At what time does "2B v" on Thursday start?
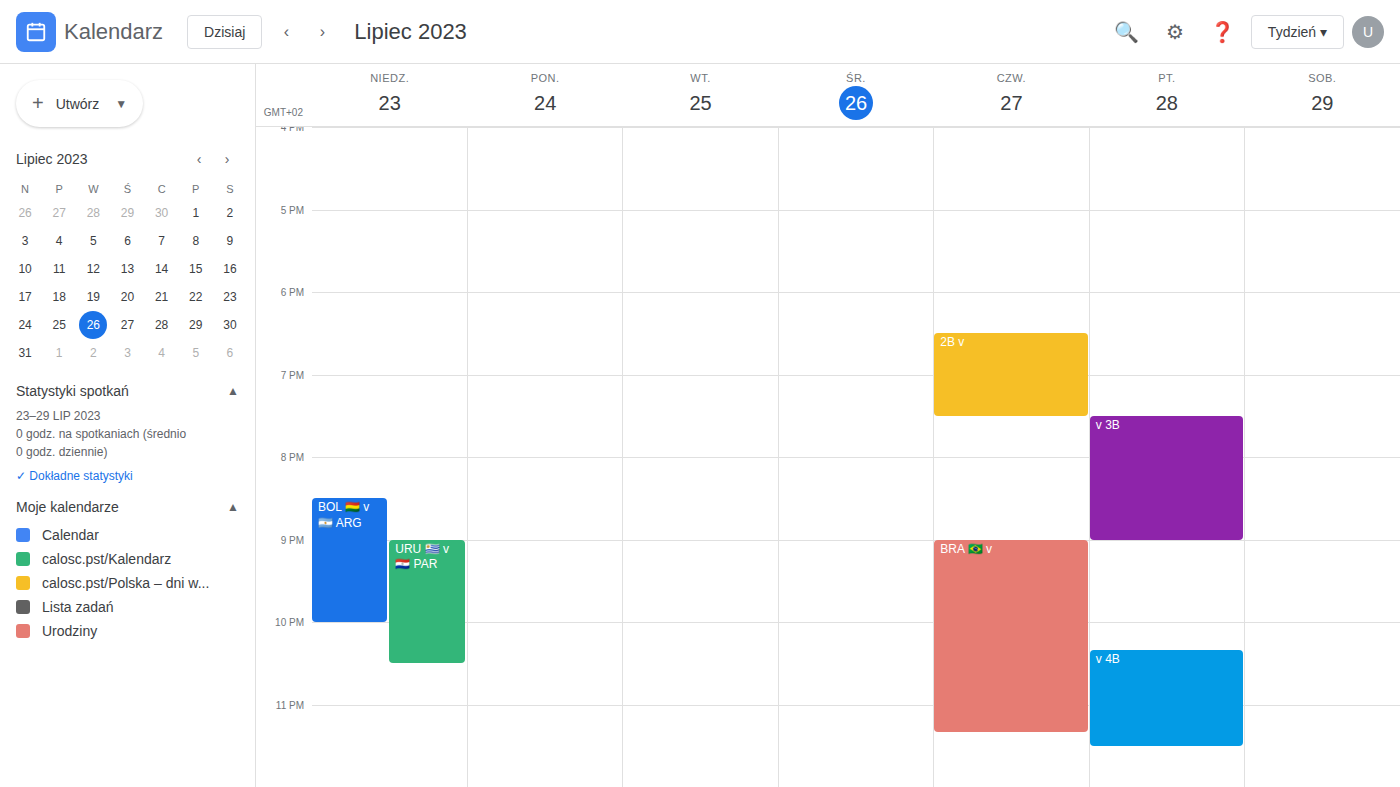
18:30